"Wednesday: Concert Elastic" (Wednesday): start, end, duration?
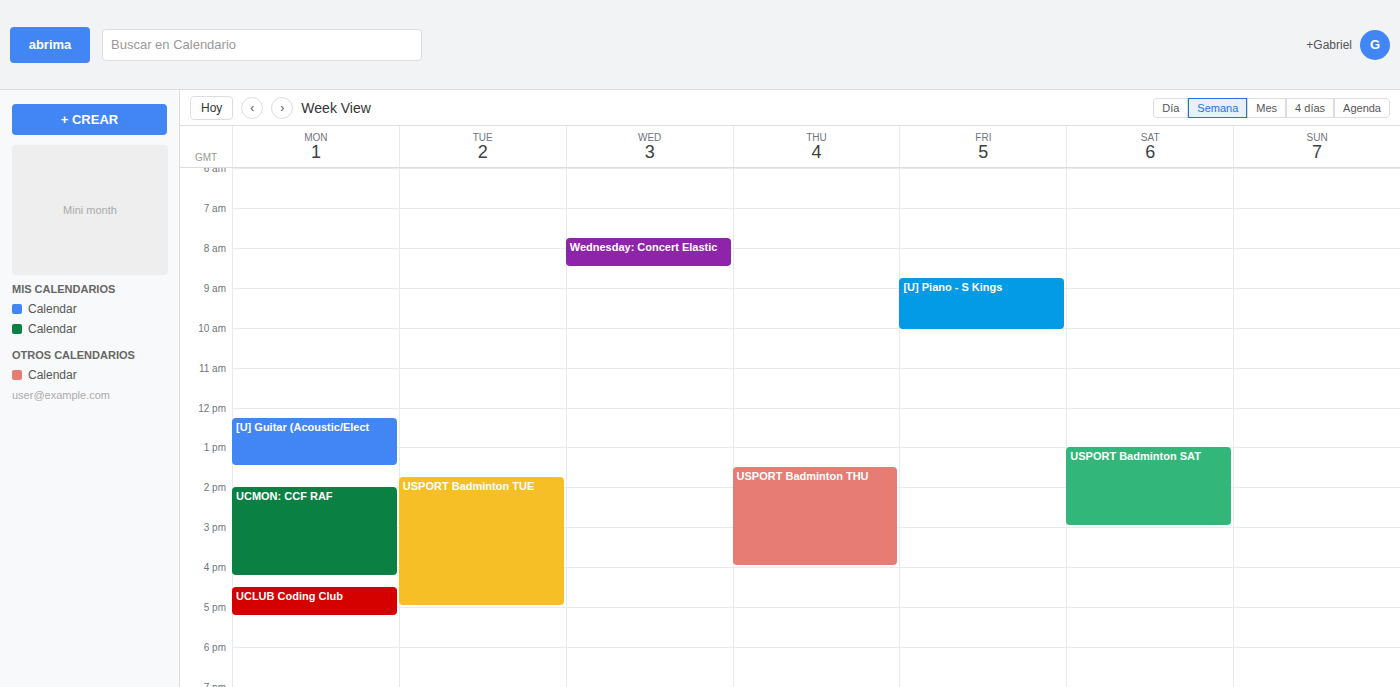
07:45 to 08:30, 45 minutes